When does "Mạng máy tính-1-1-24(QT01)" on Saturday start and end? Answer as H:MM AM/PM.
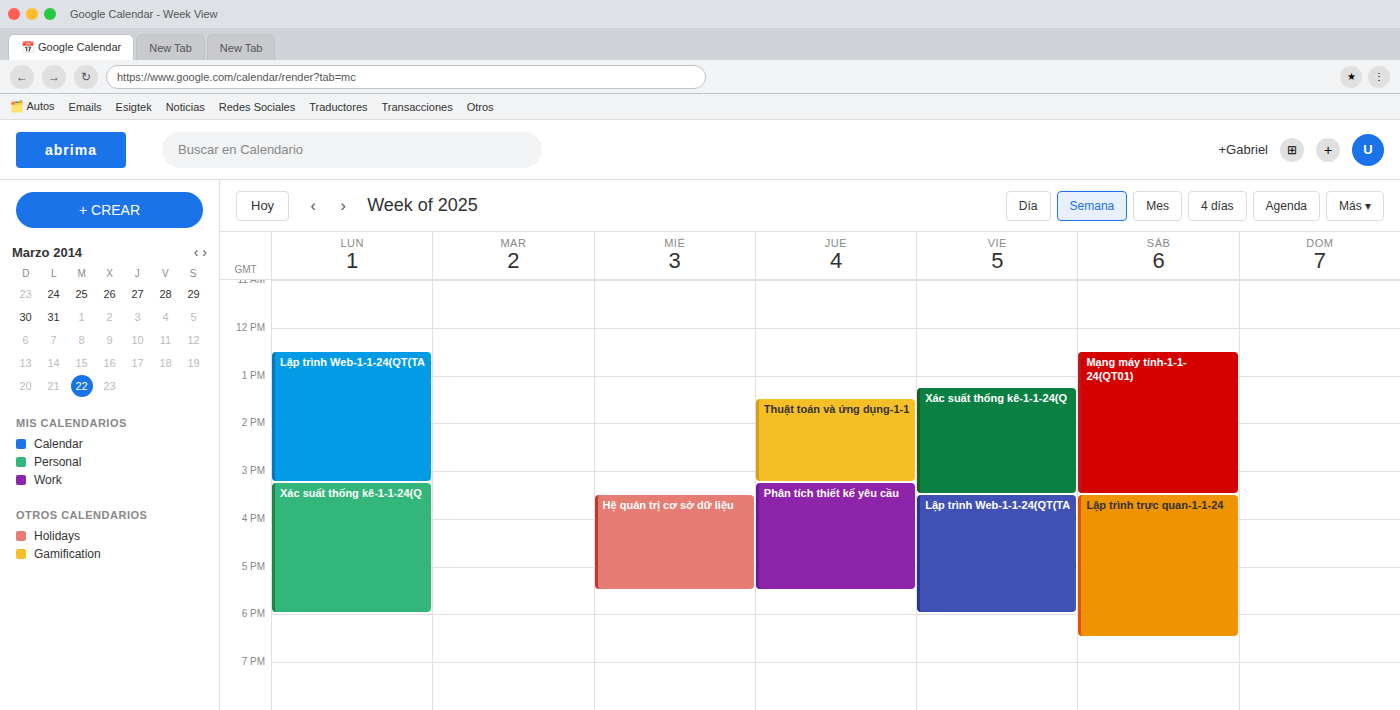
12:30 PM to 3:30 PM